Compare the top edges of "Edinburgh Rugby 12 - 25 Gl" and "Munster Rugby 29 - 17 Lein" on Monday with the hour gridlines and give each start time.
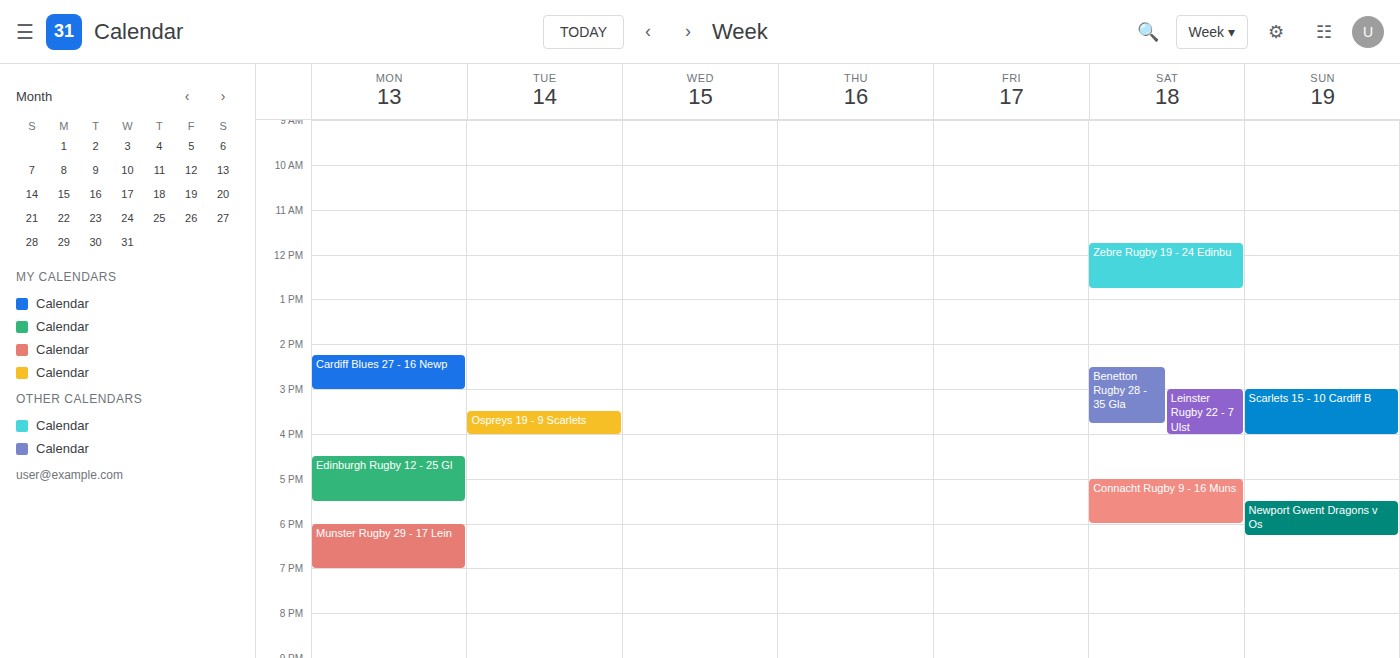
"Edinburgh Rugby 12 - 25 Gl": 4:30 PM, halfway between the 4 PM and 5 PM lines. "Munster Rugby 29 - 17 Lein": 6:00 PM, exactly on the 6 PM line.